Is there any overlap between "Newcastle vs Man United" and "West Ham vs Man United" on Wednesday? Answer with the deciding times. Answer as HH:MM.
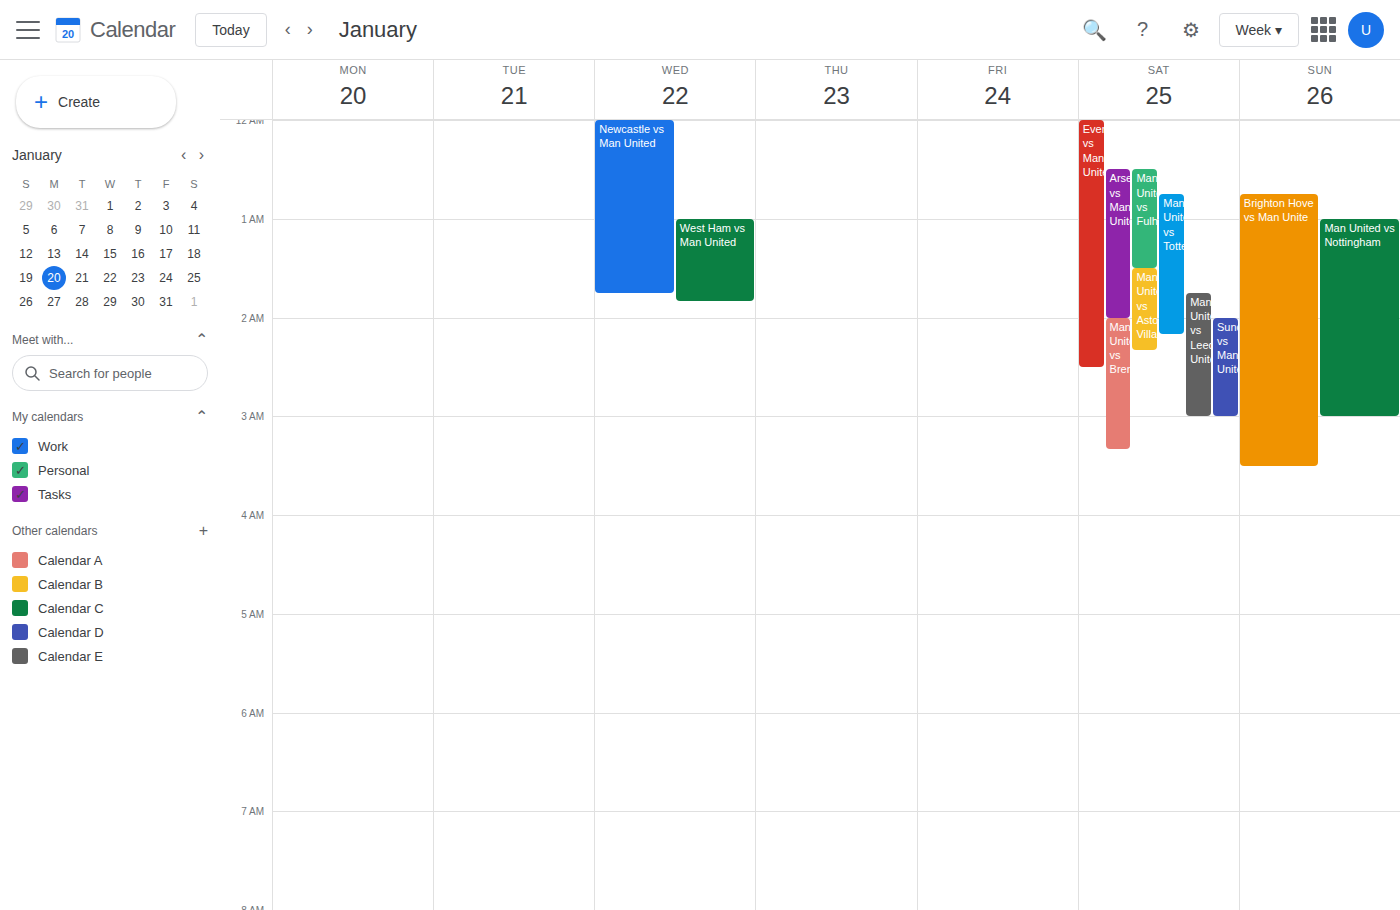
"West Ham vs Man United" starts at 01:00, before "Newcastle vs Man United" ends at 01:45 -- they overlap.